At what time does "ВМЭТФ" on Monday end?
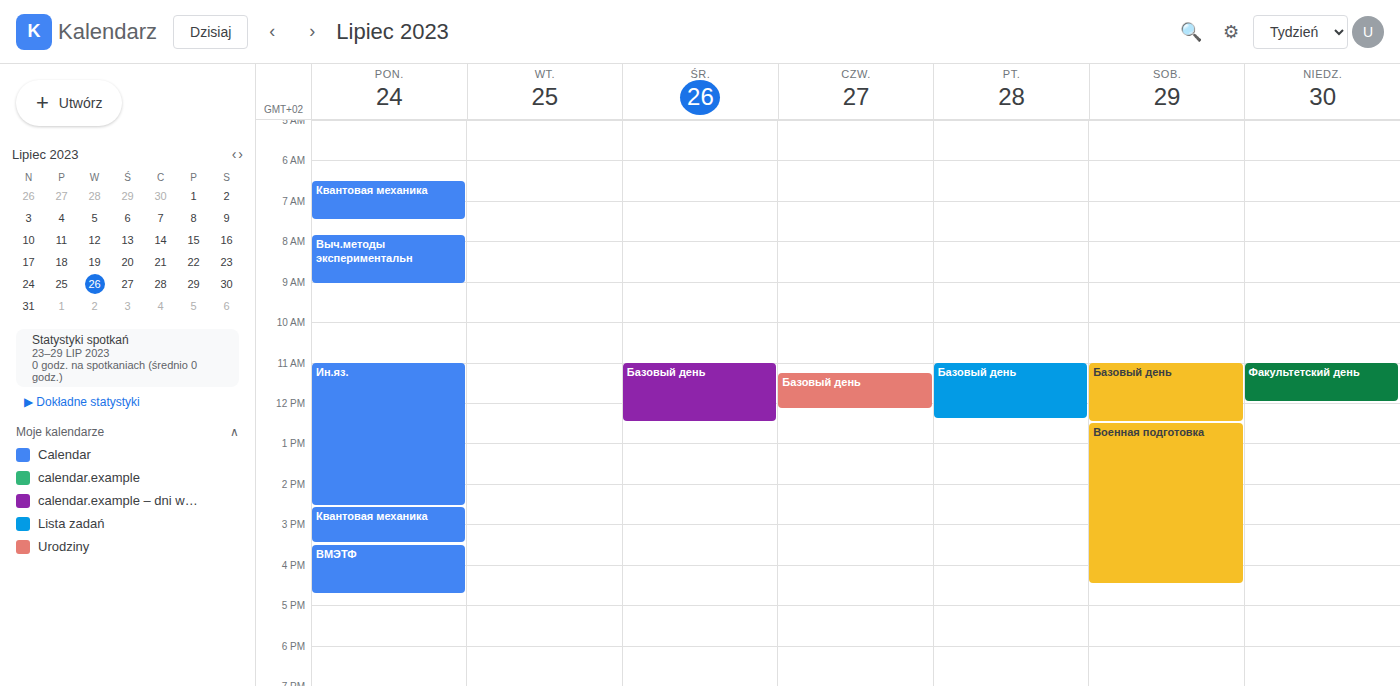
4:45 PM